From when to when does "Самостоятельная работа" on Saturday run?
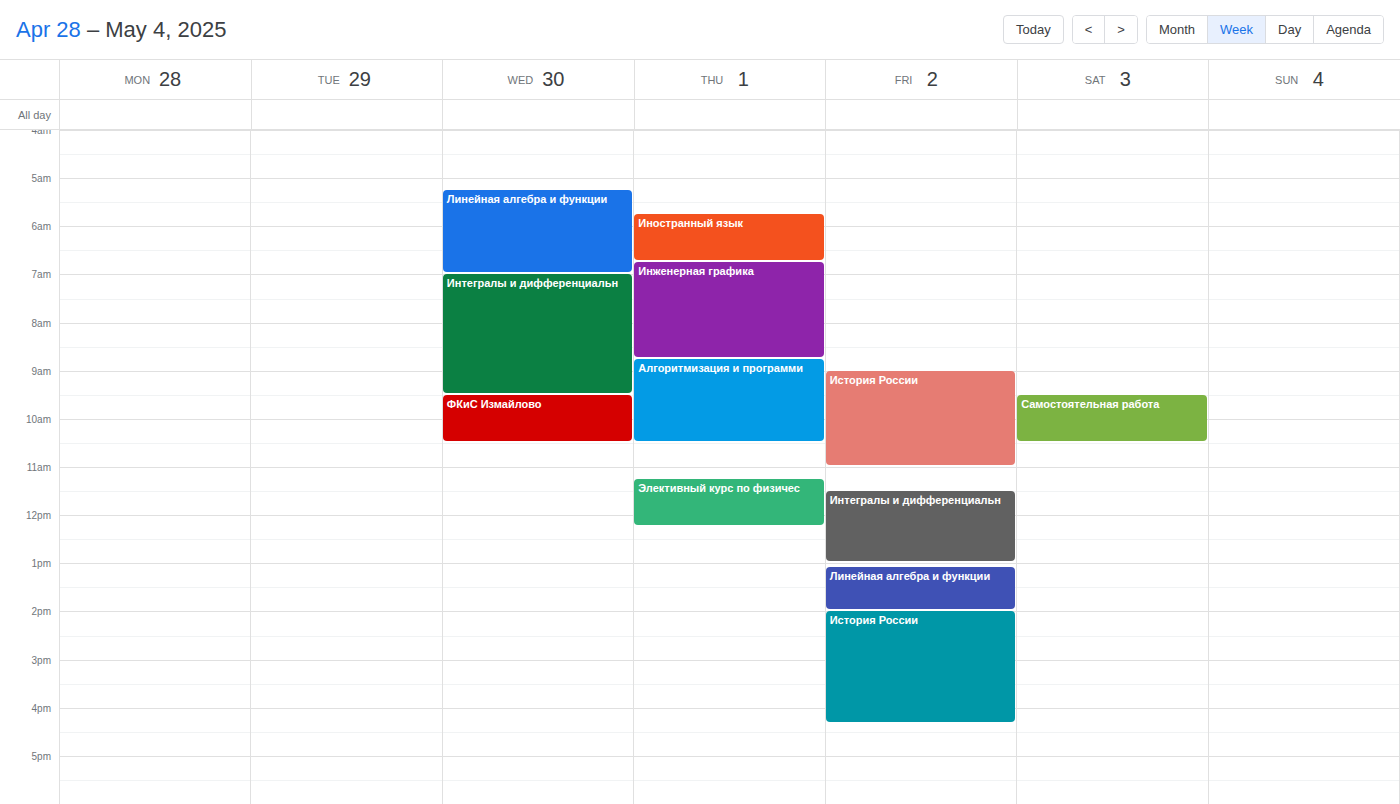
09:30 to 10:30